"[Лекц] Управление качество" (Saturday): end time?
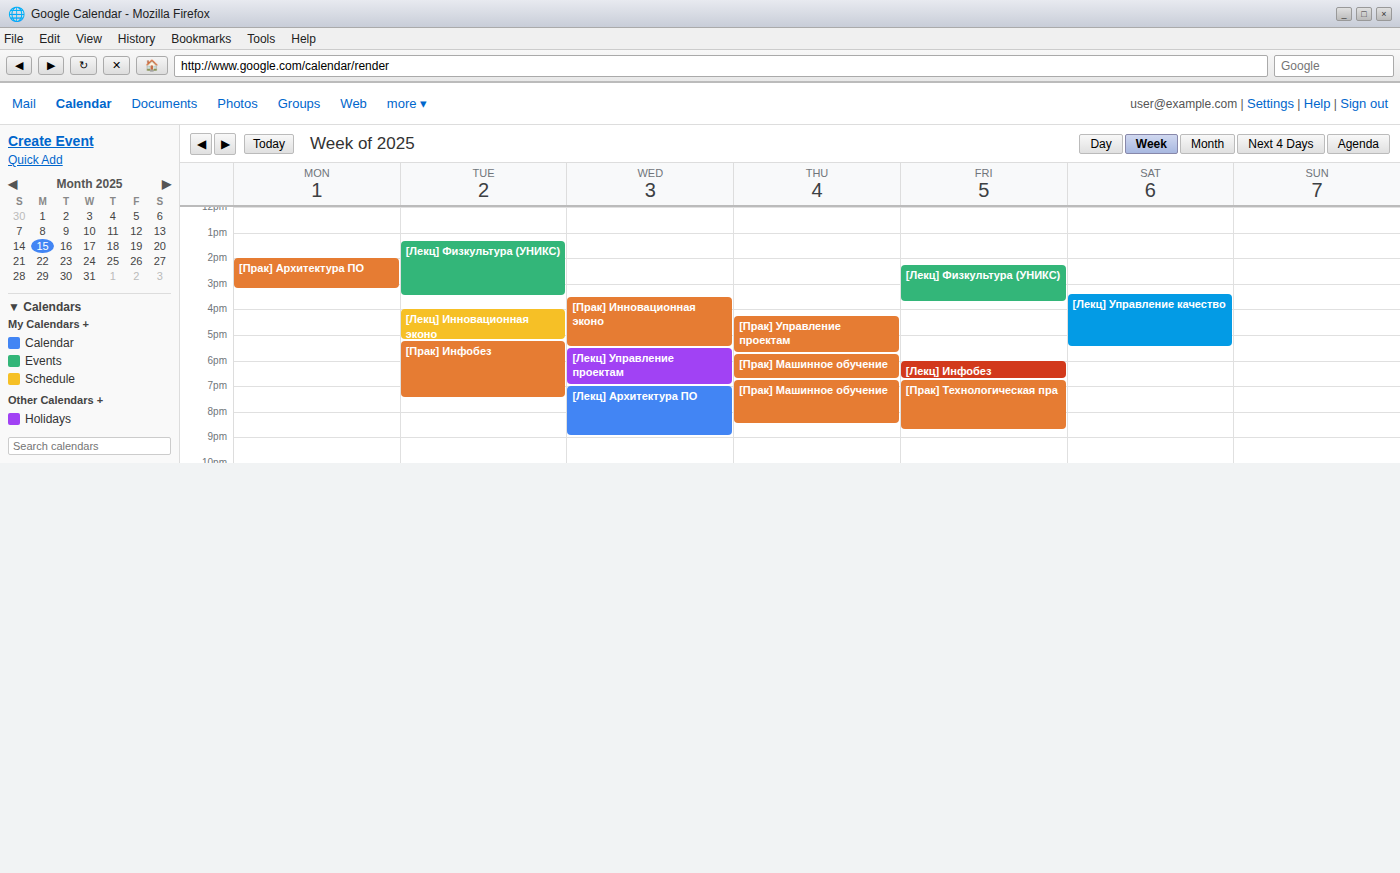
5:30 PM